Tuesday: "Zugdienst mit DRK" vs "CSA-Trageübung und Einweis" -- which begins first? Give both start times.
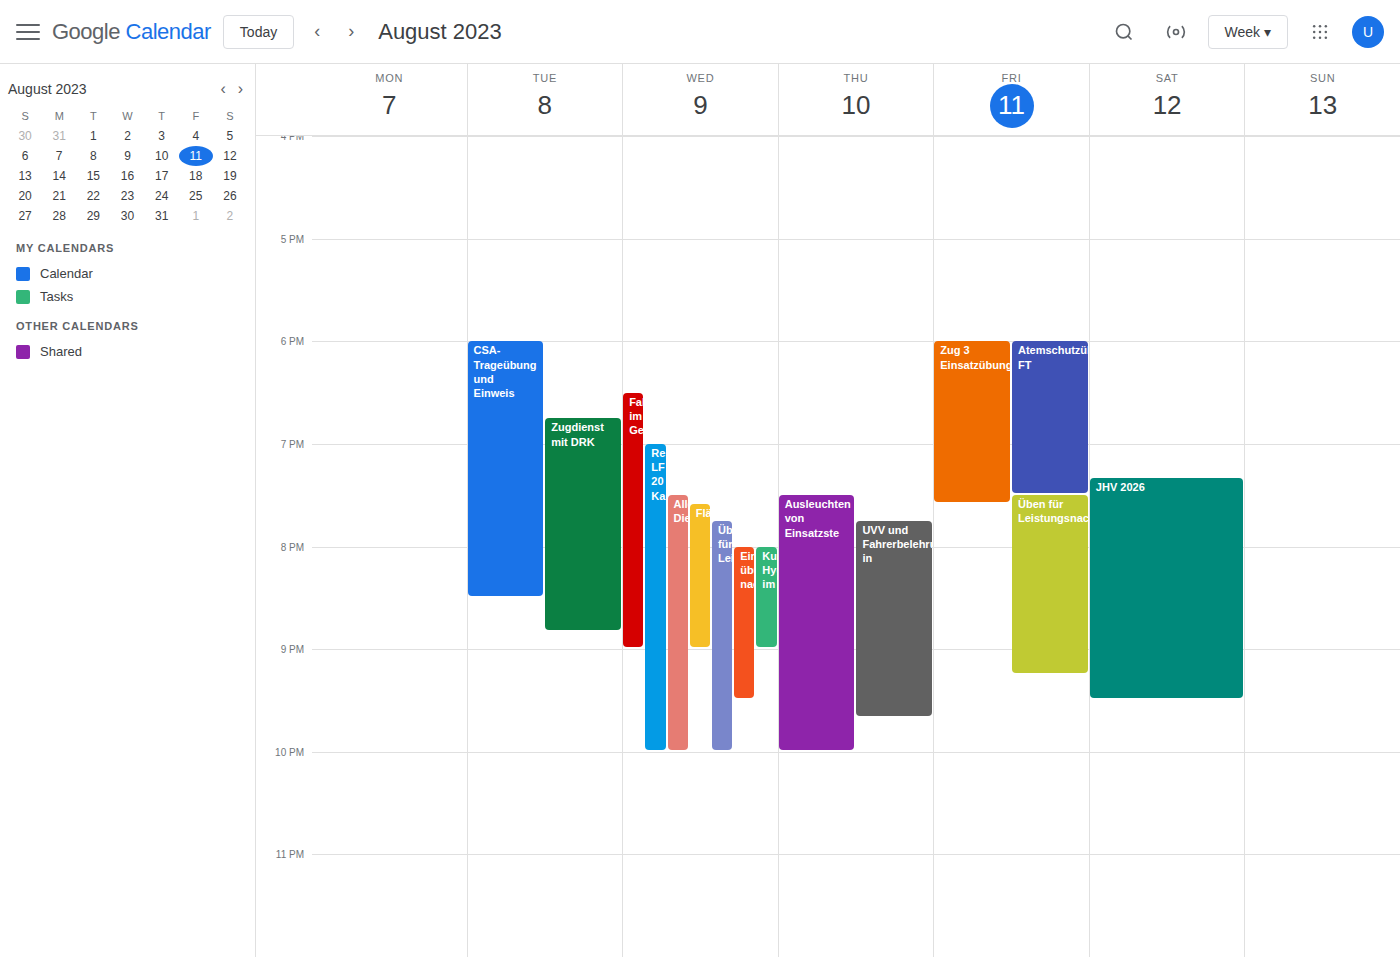
"CSA-Trageübung und Einweis" 6:00 PM; "Zugdienst mit DRK" 6:45 PM.